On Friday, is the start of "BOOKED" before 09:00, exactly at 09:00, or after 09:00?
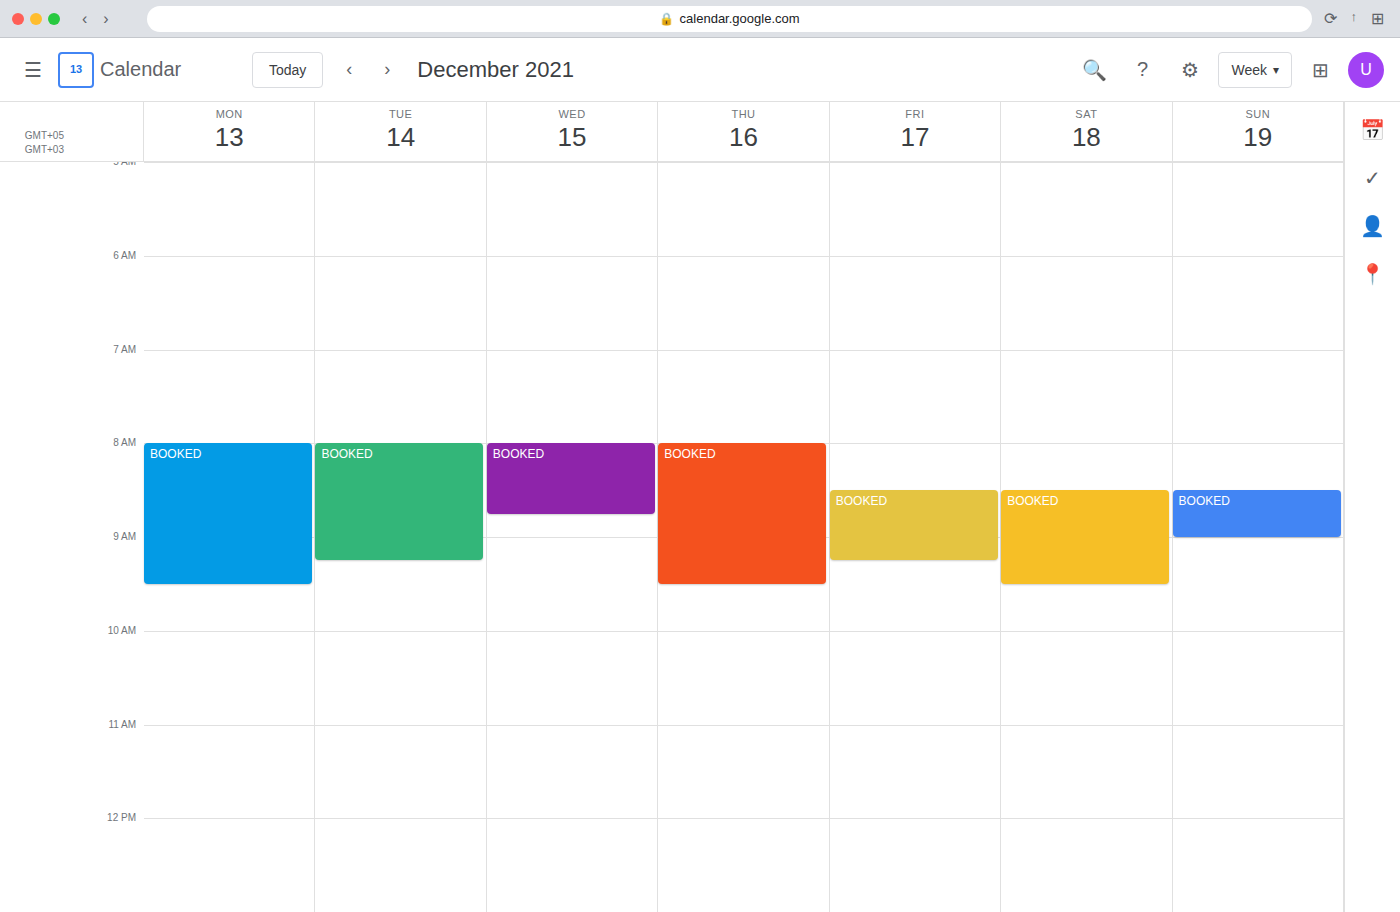
08:30 -- before 09:00, 30 minutes above the 09:00 line.